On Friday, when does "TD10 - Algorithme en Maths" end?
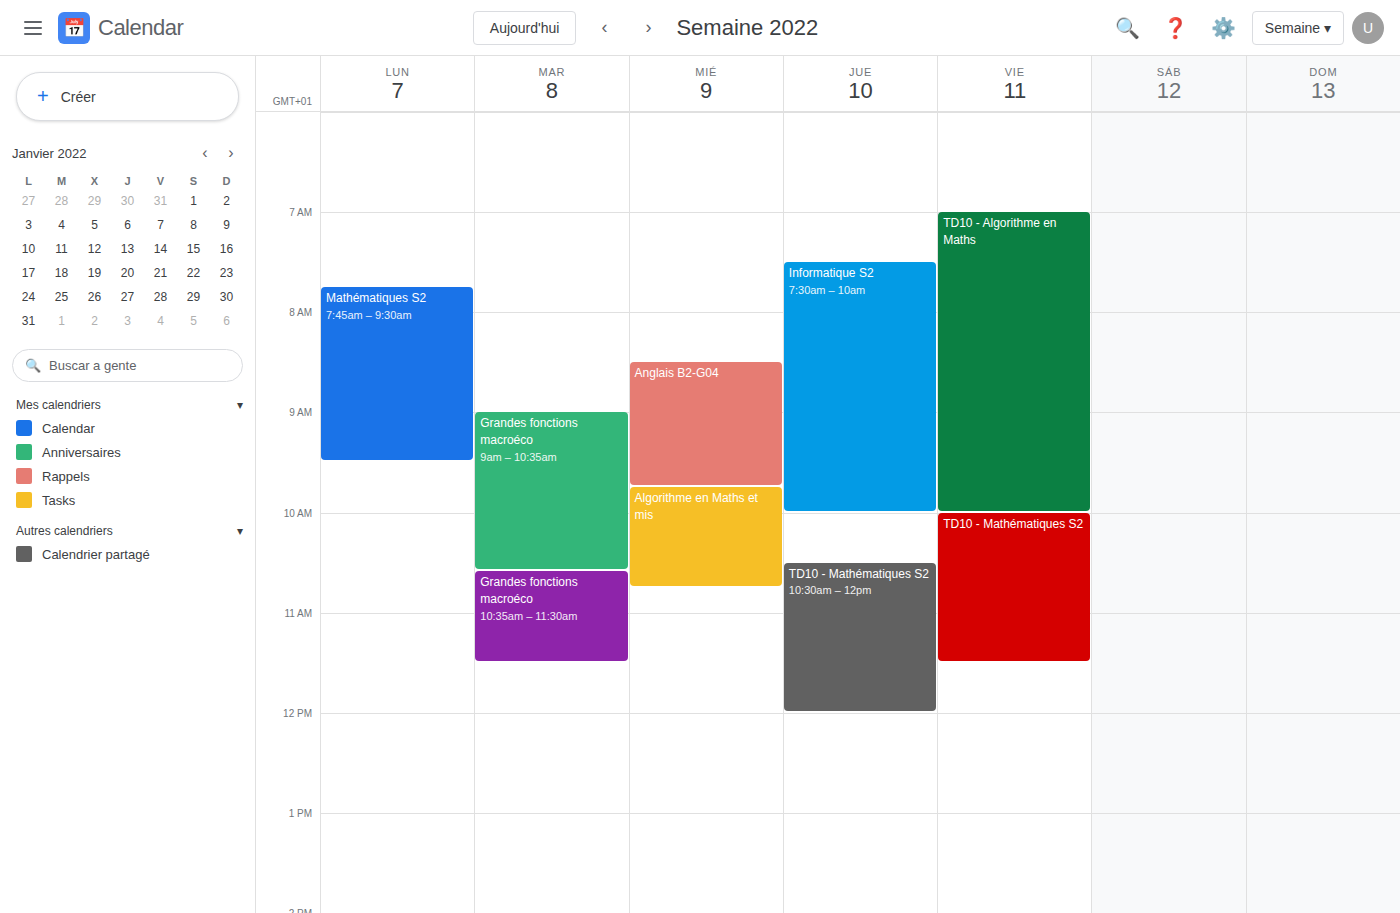
10:00 AM